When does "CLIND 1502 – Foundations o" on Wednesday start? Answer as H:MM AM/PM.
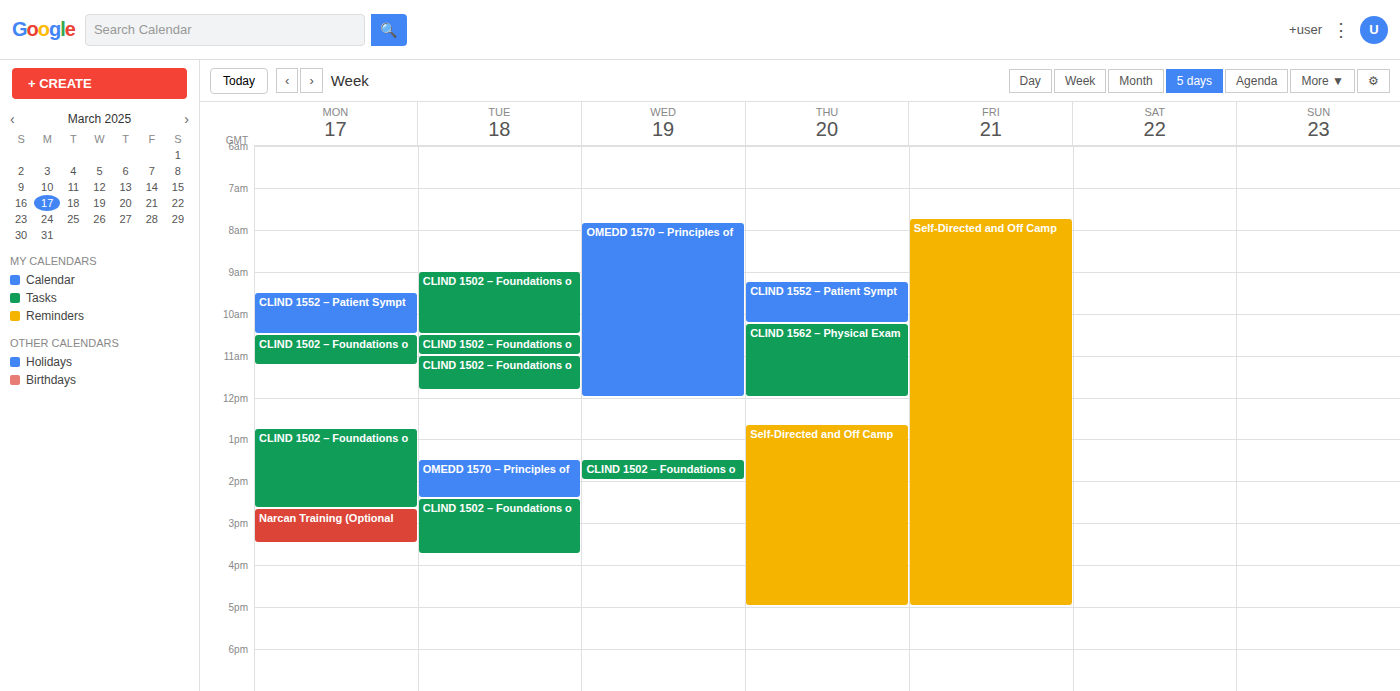
1:30 PM